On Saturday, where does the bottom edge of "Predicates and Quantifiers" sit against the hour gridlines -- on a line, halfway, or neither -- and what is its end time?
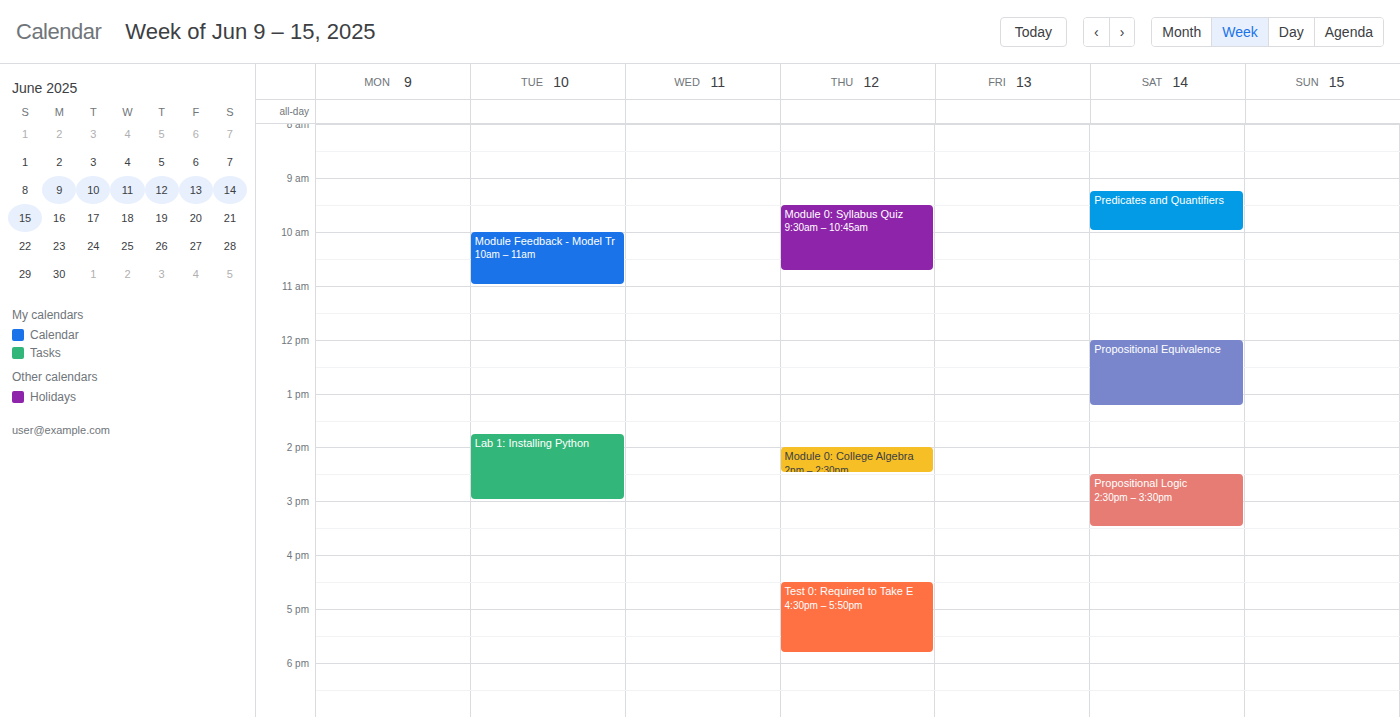
10:00 -- exactly on the 10:00 line.